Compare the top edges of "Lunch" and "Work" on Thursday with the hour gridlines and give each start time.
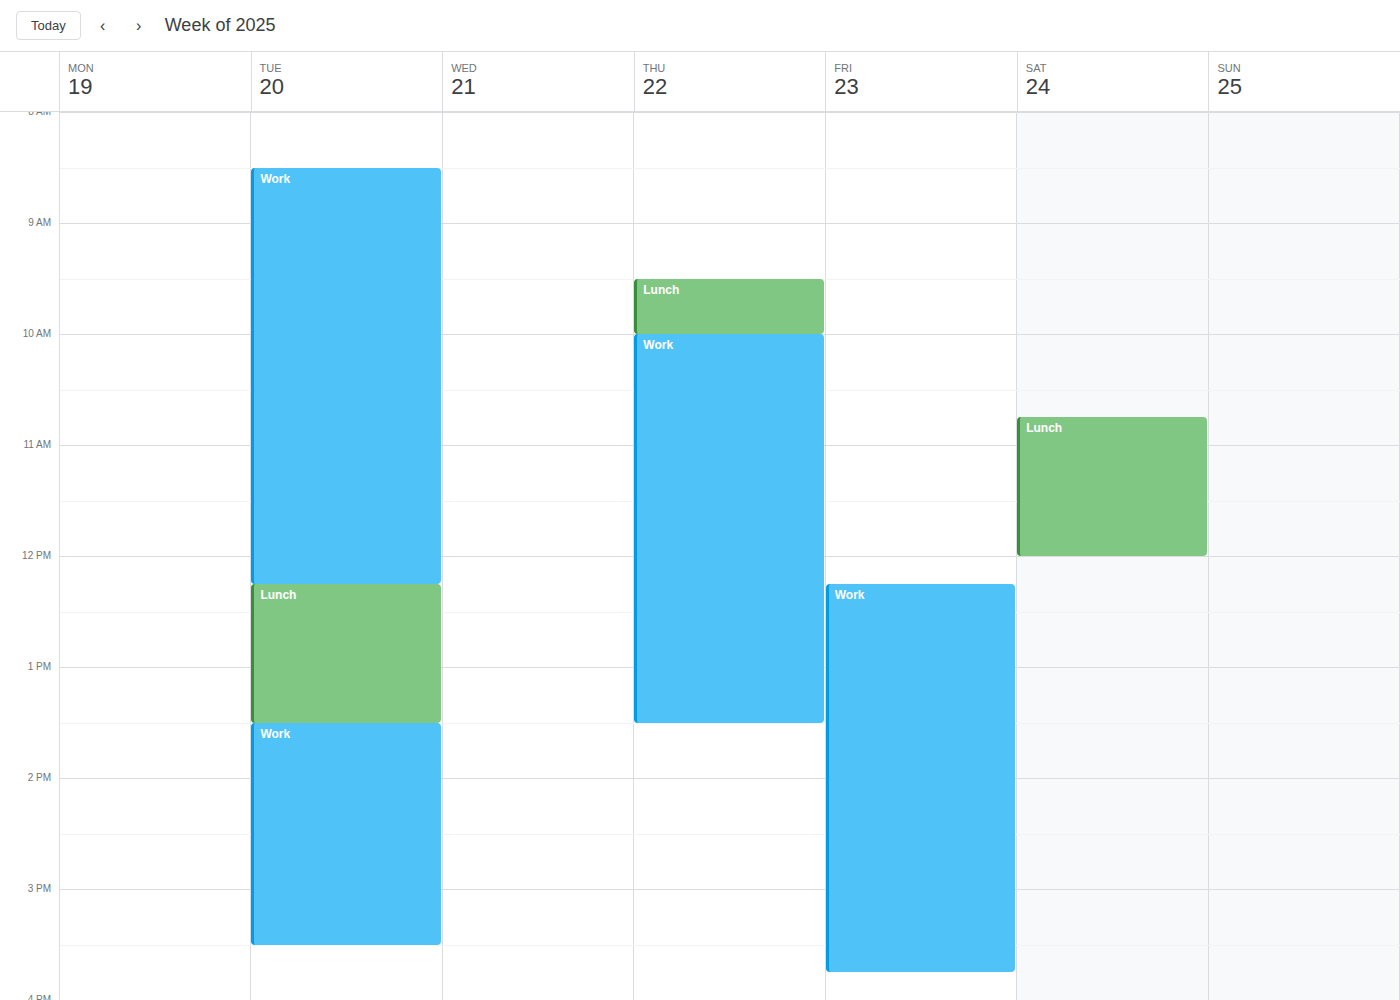
"Lunch": 09:30, halfway between the 09:00 and 10:00 lines. "Work": 10:00, exactly on the 10:00 line.